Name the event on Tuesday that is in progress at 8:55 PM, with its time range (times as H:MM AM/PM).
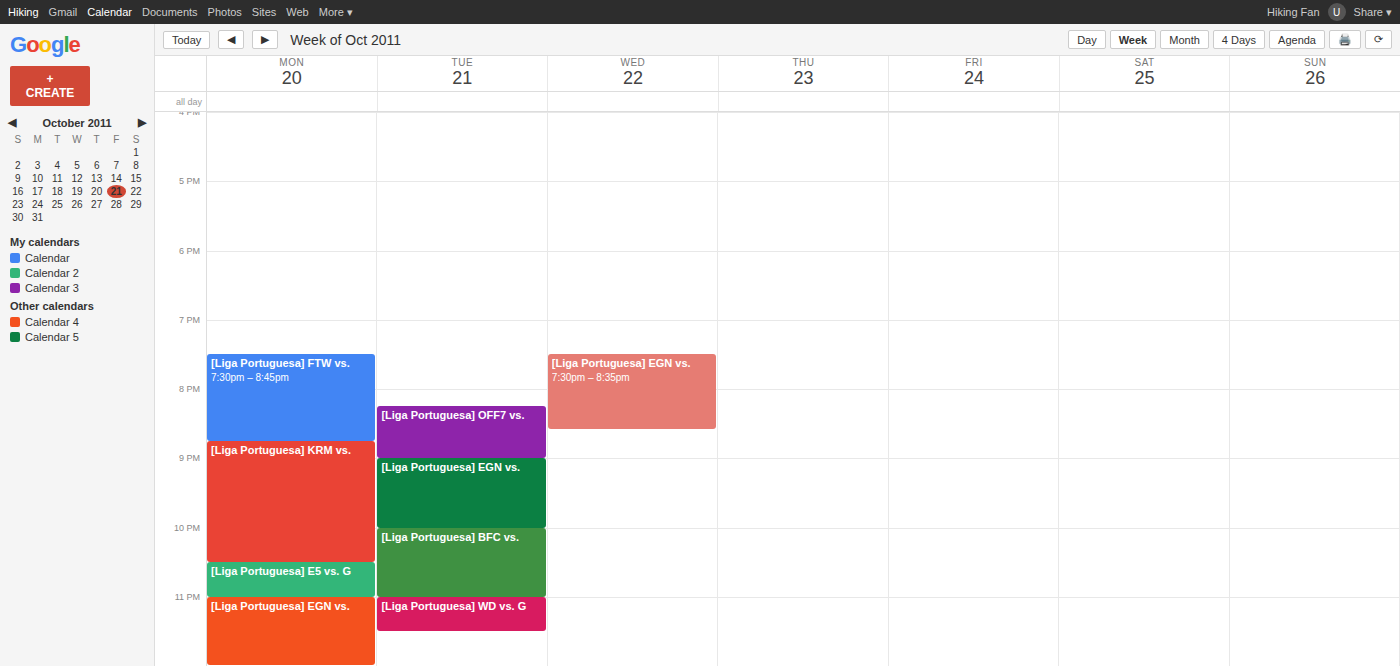
"[Liga Portuguesa] OFF7 vs.", 8:15 PM to 9:00 PM